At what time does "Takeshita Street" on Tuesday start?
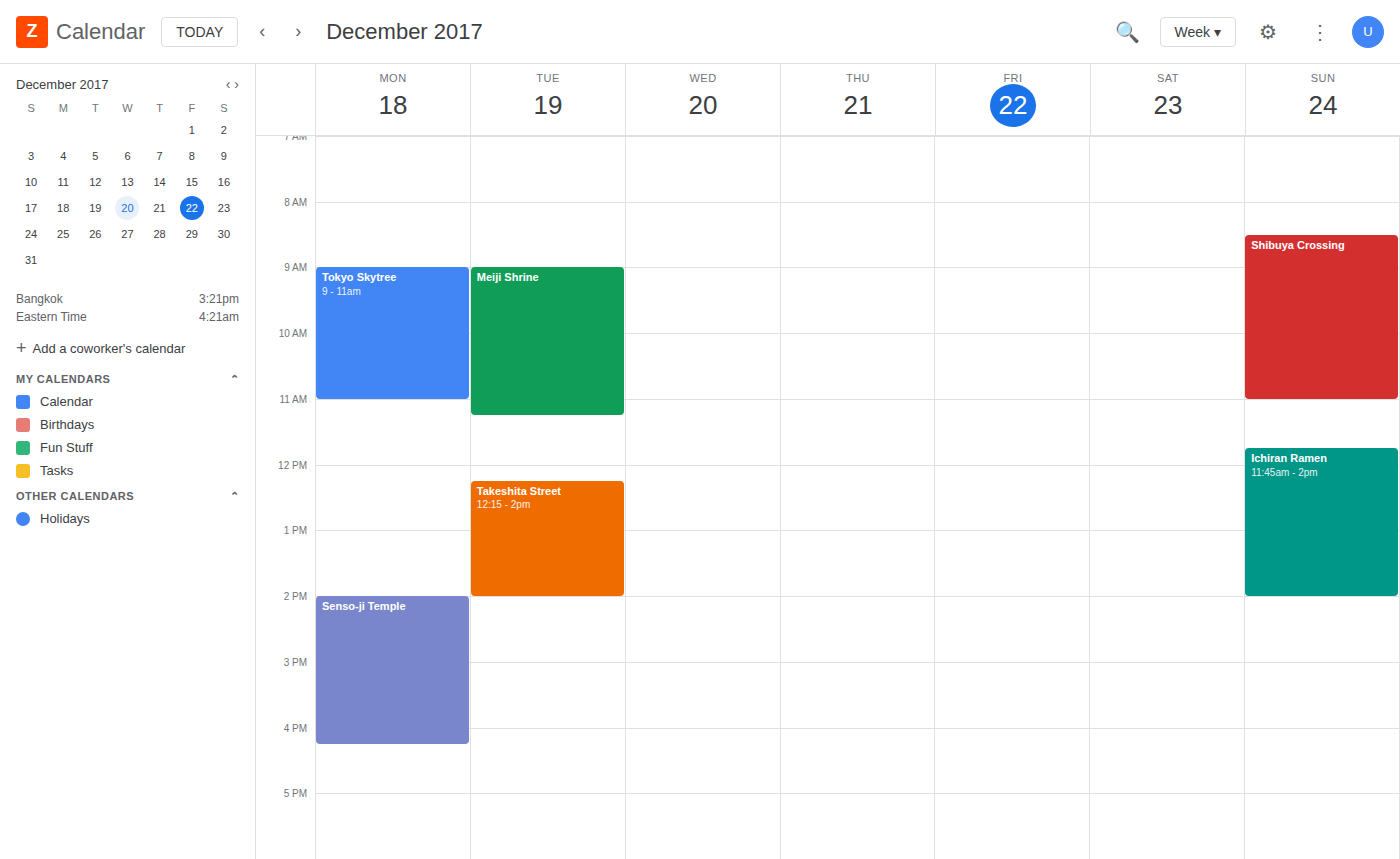
12:15 PM